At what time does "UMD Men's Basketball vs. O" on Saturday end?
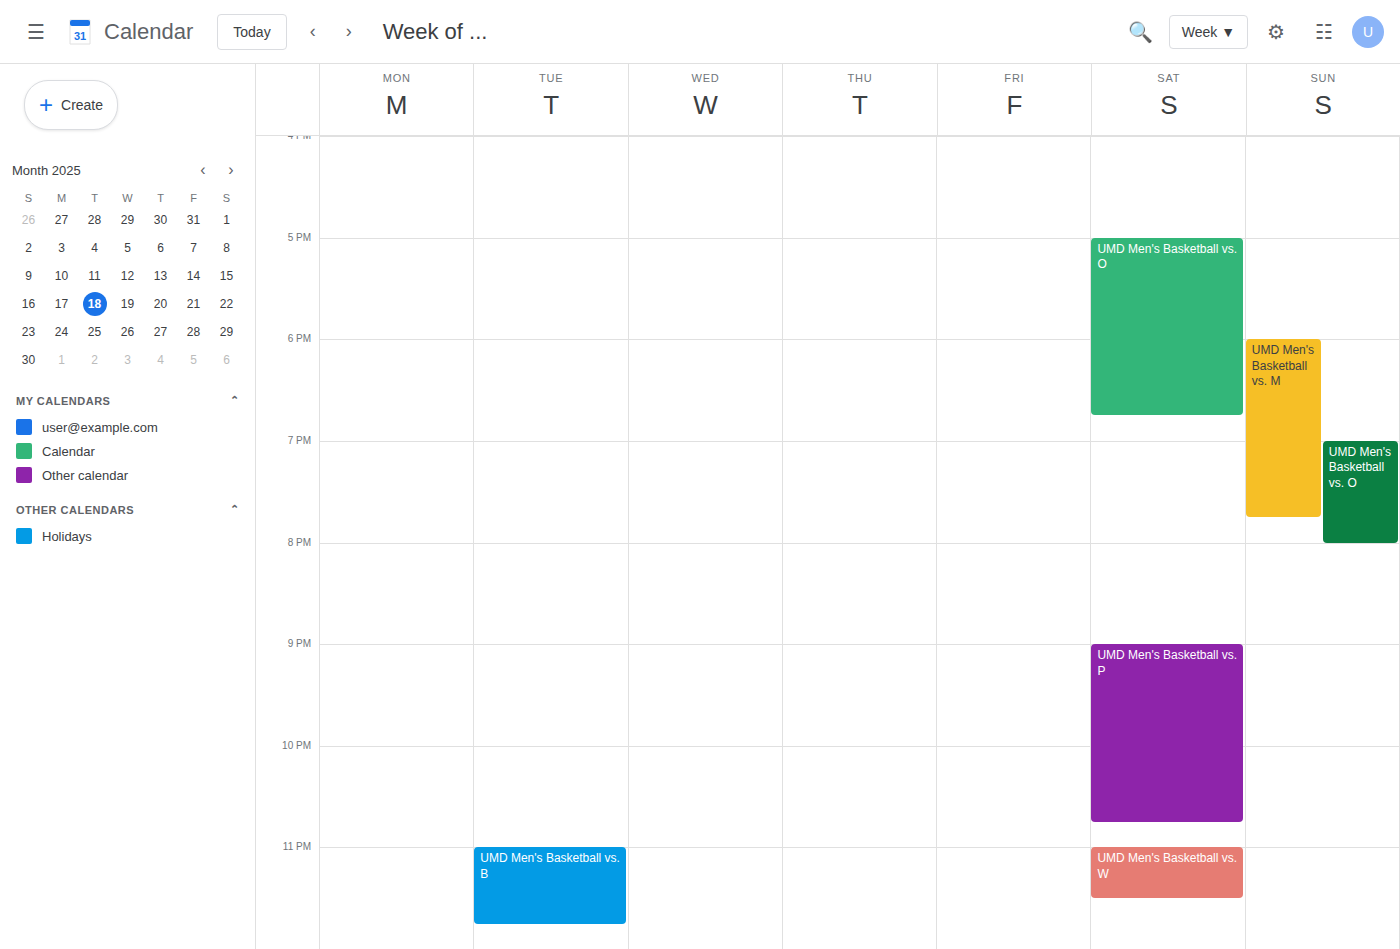
6:45 PM